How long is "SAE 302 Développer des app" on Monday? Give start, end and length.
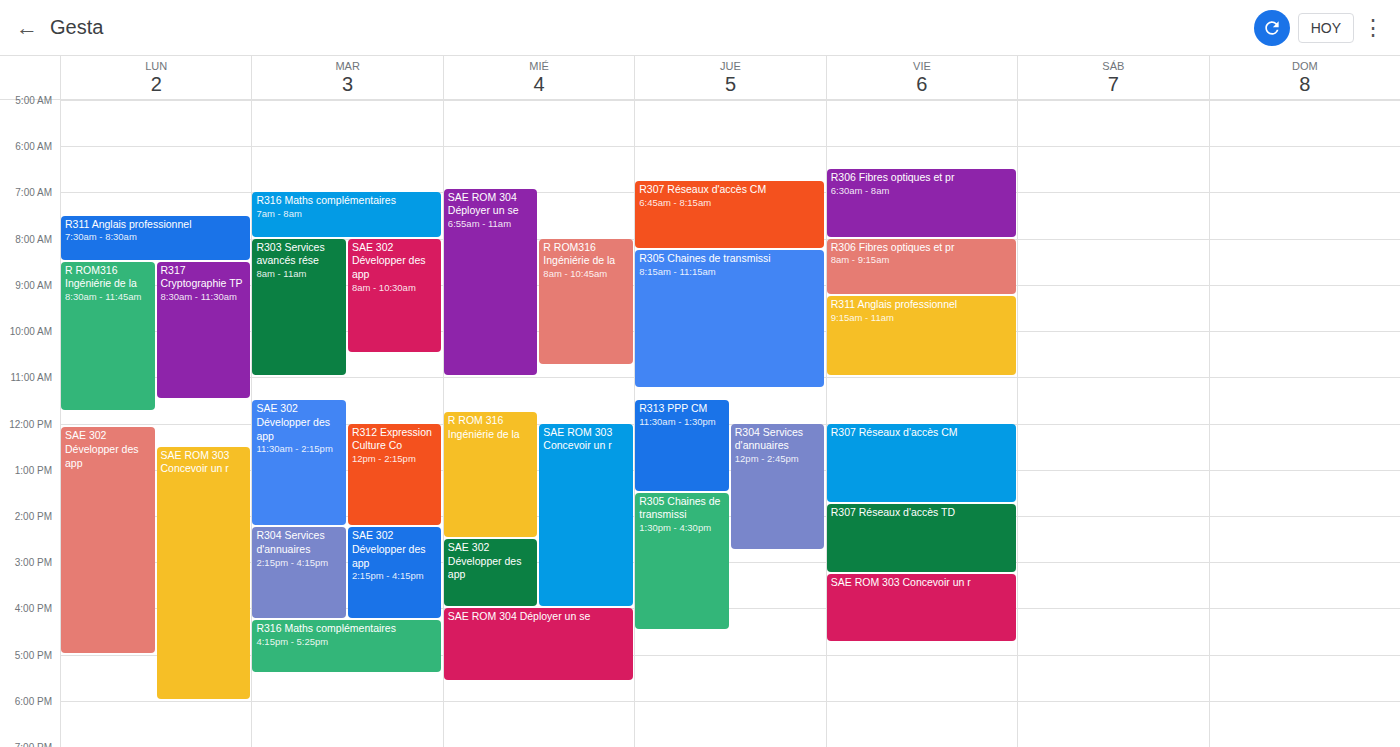
12:05 PM to 5:00 PM, 4 hours 55 minutes